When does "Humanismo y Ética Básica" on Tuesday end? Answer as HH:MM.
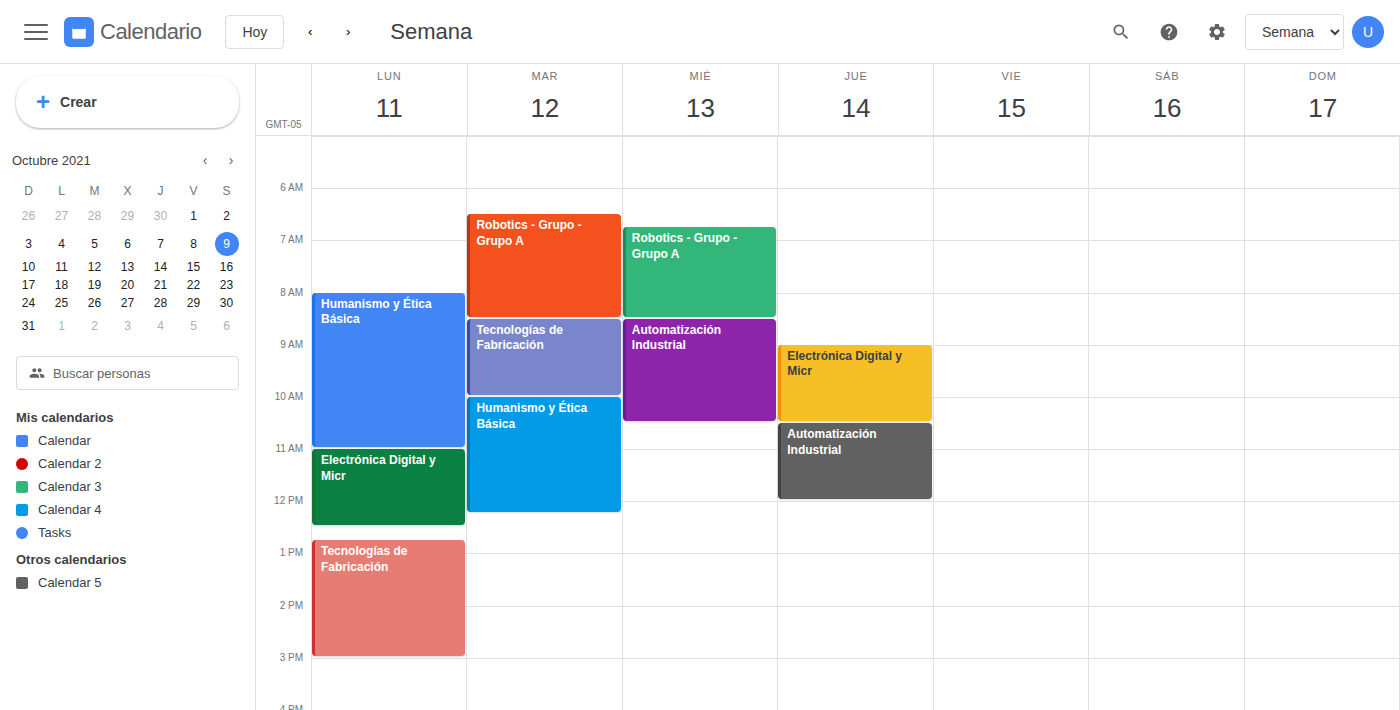
12:15